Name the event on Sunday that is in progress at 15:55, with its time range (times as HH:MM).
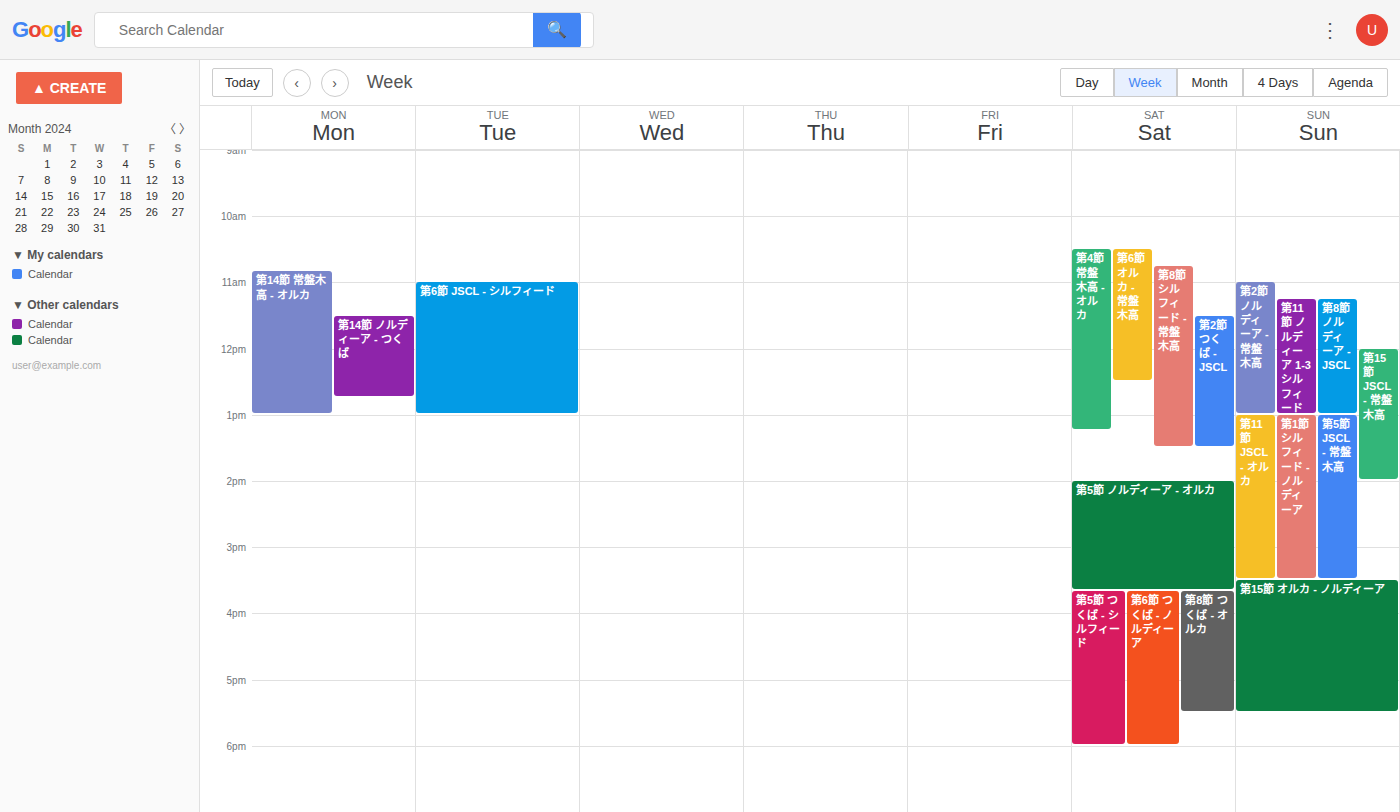
"第15節 オルカ - ノルディーア", 15:30 to 17:30